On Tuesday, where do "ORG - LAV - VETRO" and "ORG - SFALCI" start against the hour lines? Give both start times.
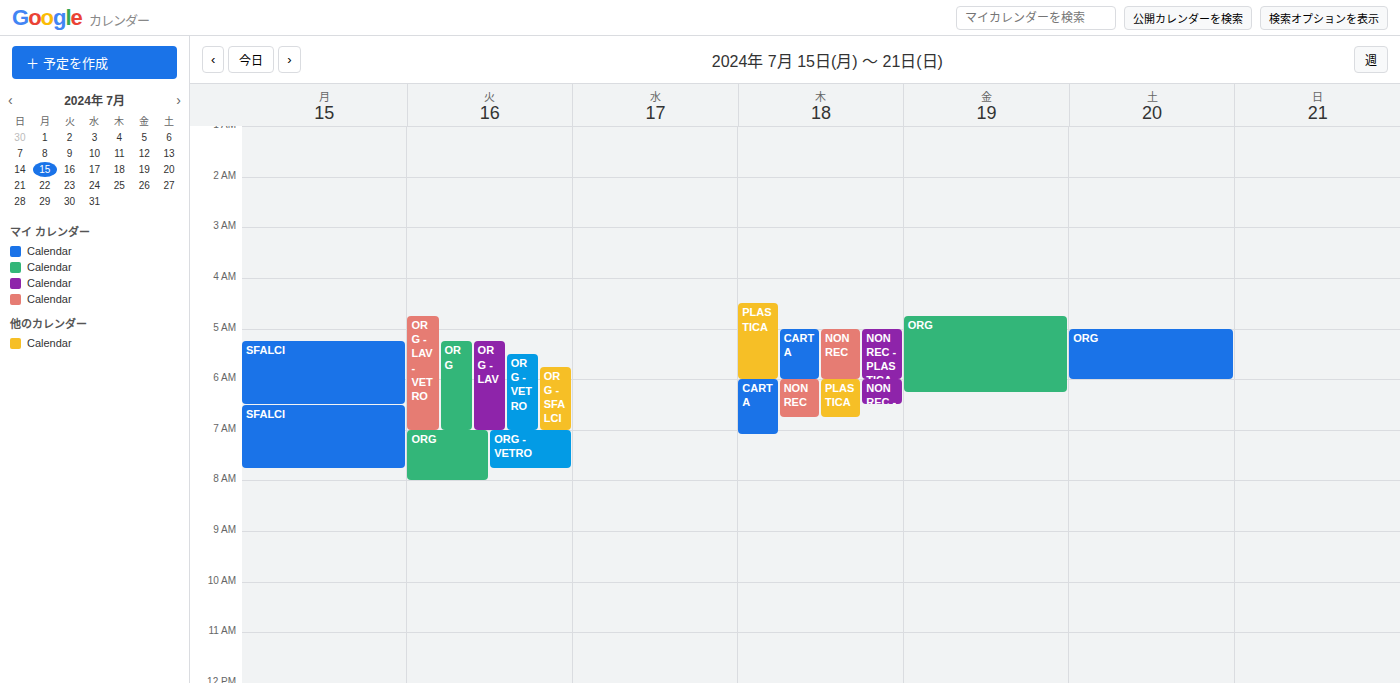
"ORG - LAV - VETRO": 4:45 AM, neither: three quarters of the way from the 4 AM line to the 5 AM line. "ORG - SFALCI": 5:45 AM, neither: three quarters of the way from the 5 AM line to the 6 AM line.